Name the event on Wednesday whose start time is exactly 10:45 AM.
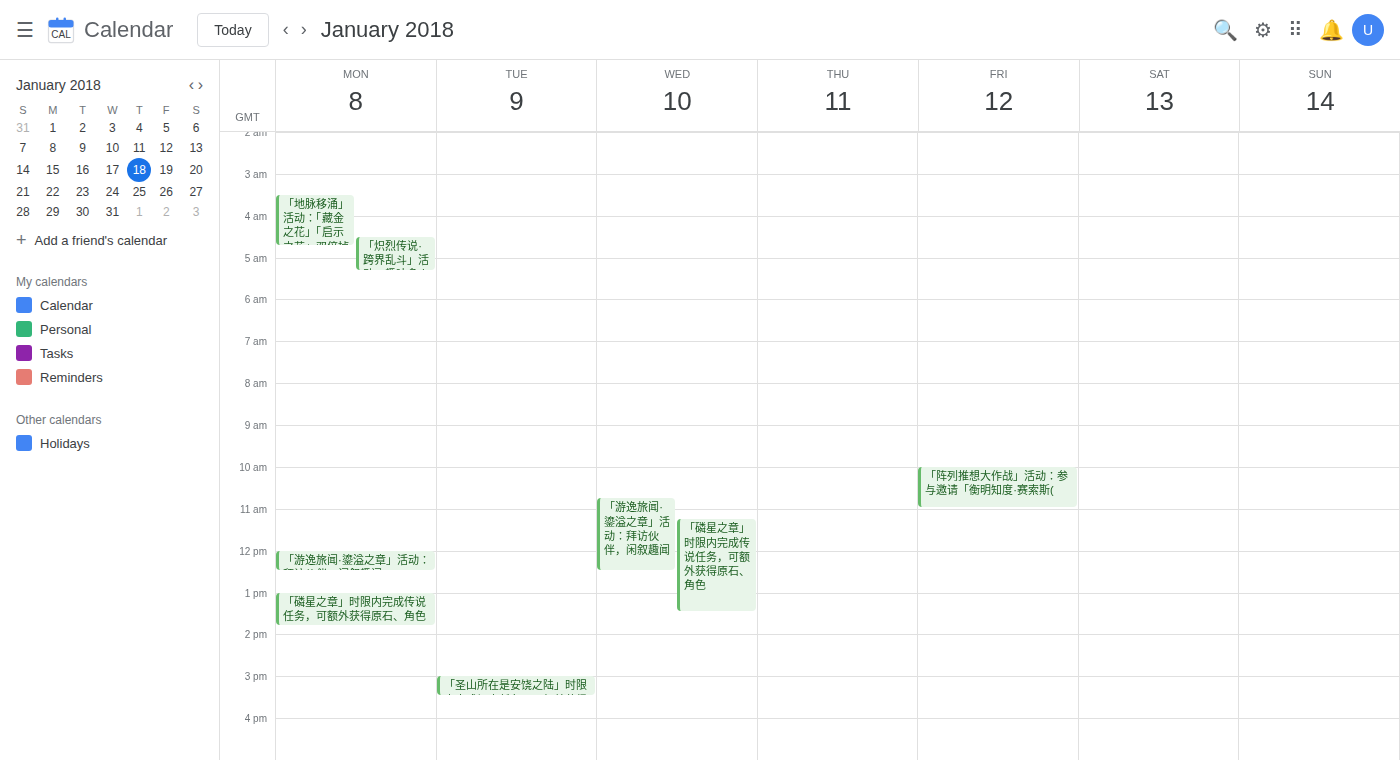
"「游逸旅闻·鎏溢之章」活动：拜访伙伴，闲叙趣闻"